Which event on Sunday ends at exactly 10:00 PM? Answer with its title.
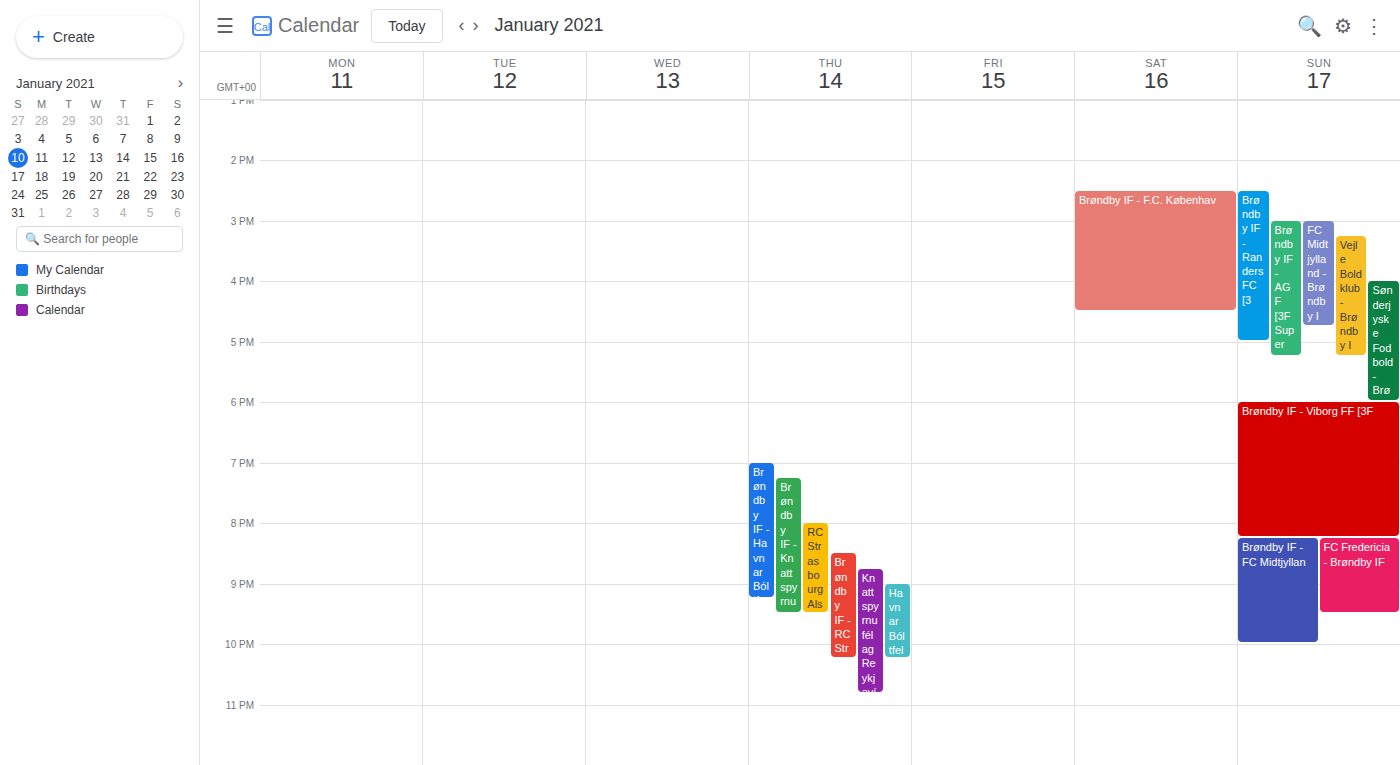
"Brøndby IF - FC Midtjyllan"